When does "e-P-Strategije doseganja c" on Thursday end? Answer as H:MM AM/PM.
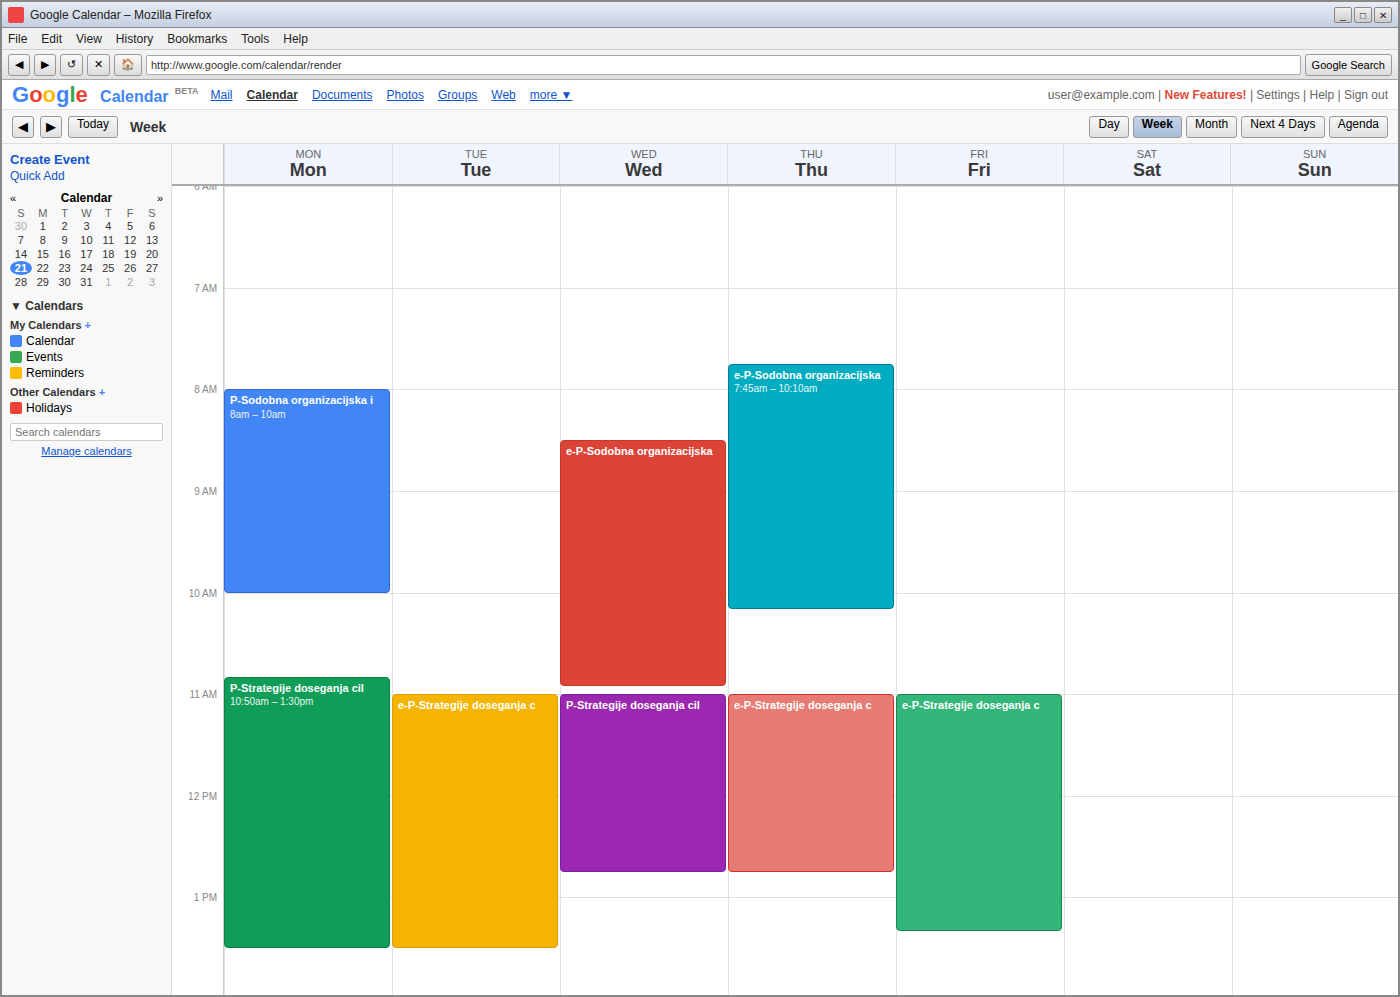
12:45 PM